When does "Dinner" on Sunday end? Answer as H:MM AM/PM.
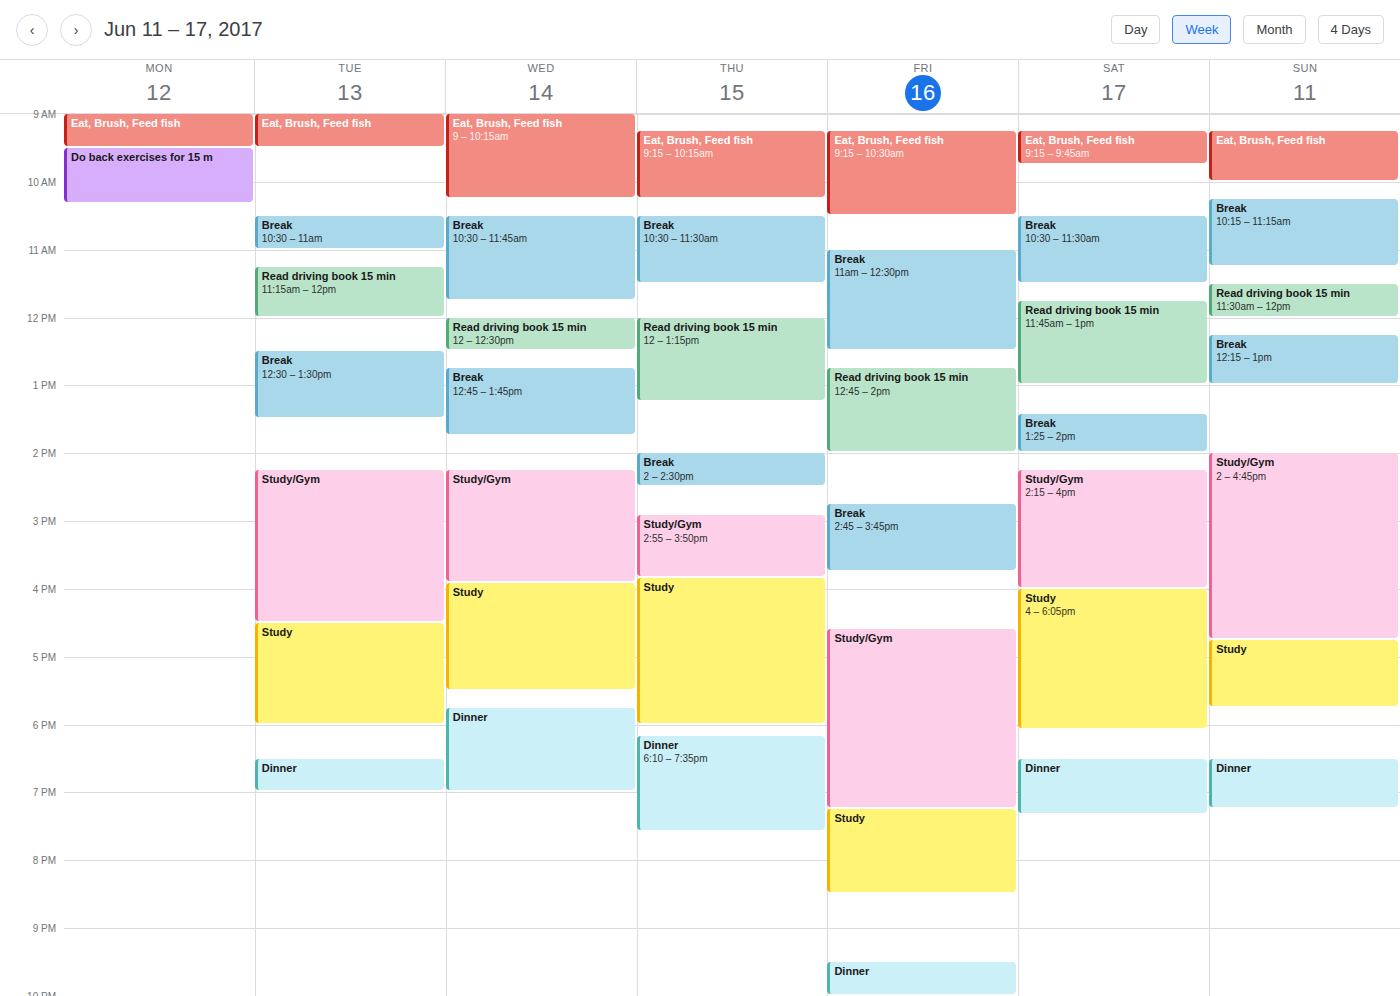
7:15 PM